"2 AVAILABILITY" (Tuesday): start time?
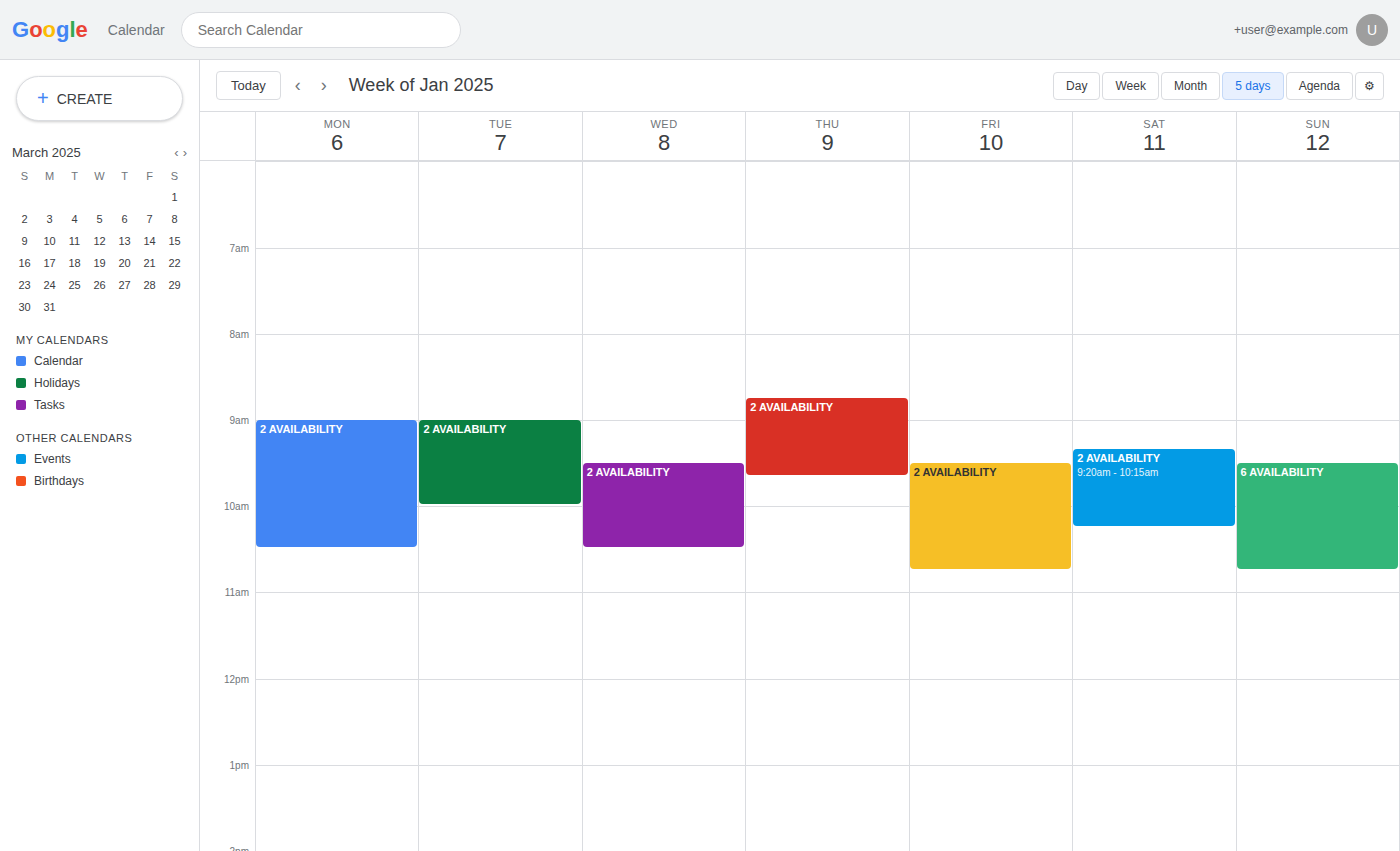
9:00 AM